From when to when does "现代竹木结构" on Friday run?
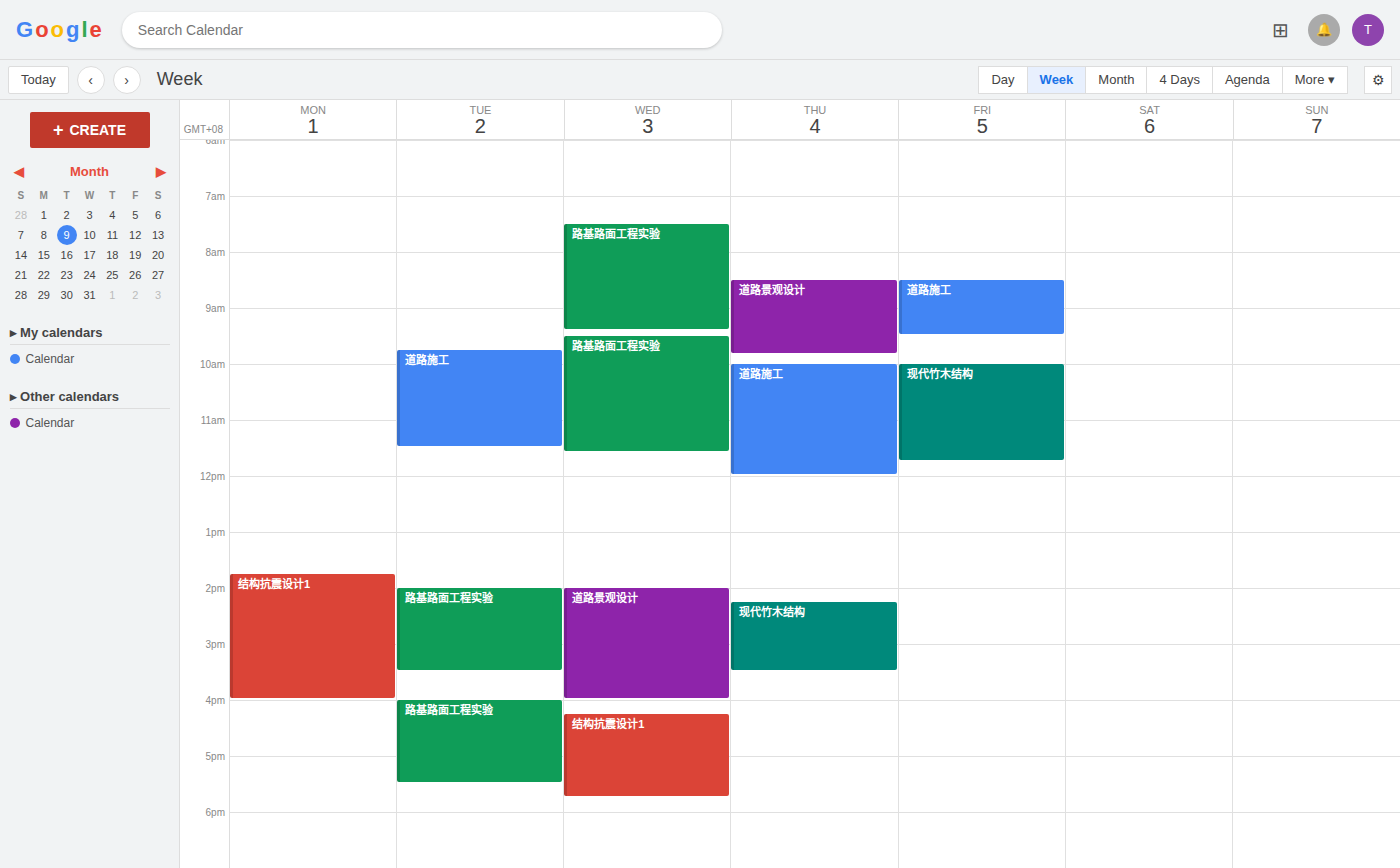
10:00 AM to 11:45 AM